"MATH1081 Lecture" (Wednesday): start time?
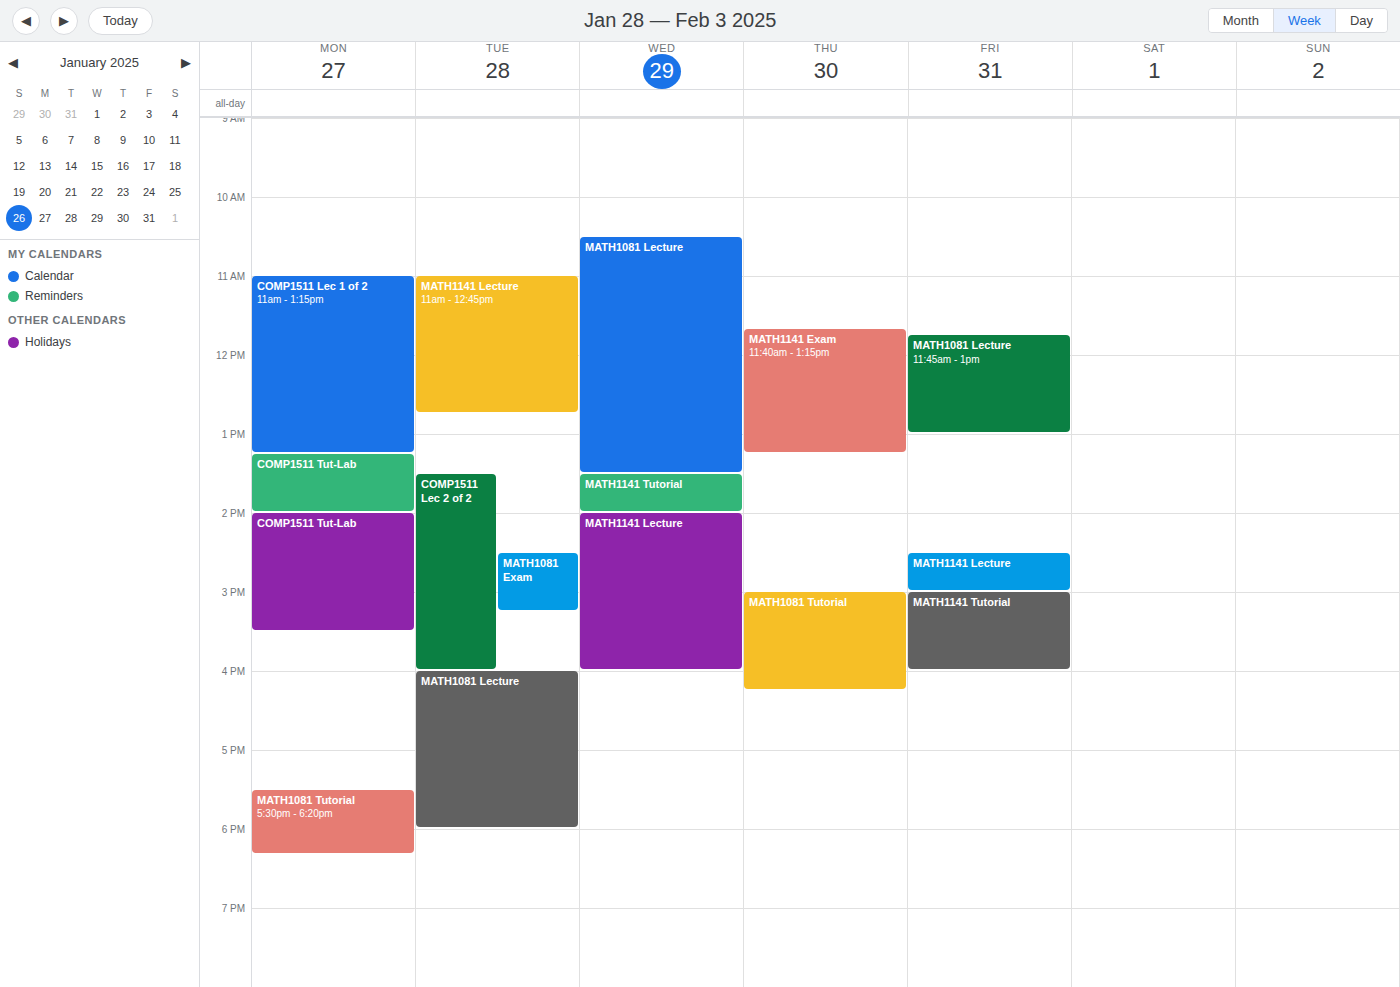
10:30 AM